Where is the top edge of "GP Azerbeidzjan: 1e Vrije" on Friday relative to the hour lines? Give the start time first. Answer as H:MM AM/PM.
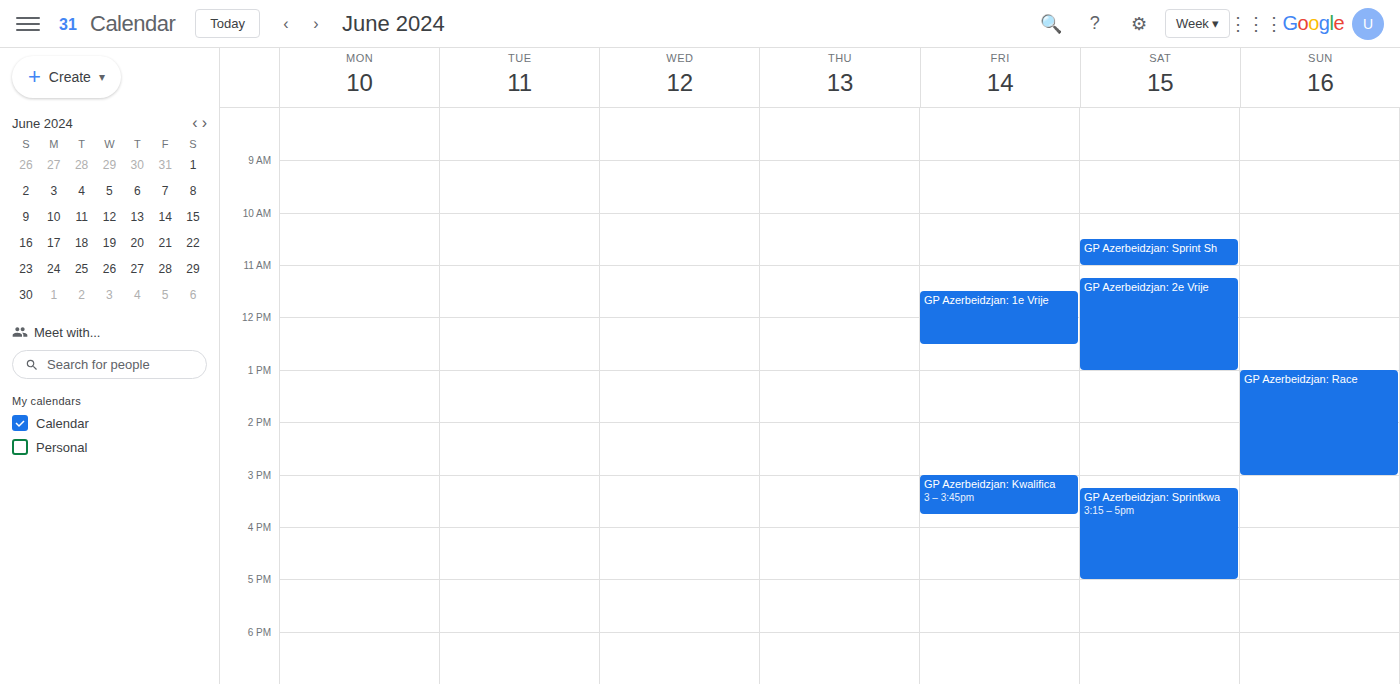
11:30 AM -- halfway between the 11 AM and 12 PM lines.